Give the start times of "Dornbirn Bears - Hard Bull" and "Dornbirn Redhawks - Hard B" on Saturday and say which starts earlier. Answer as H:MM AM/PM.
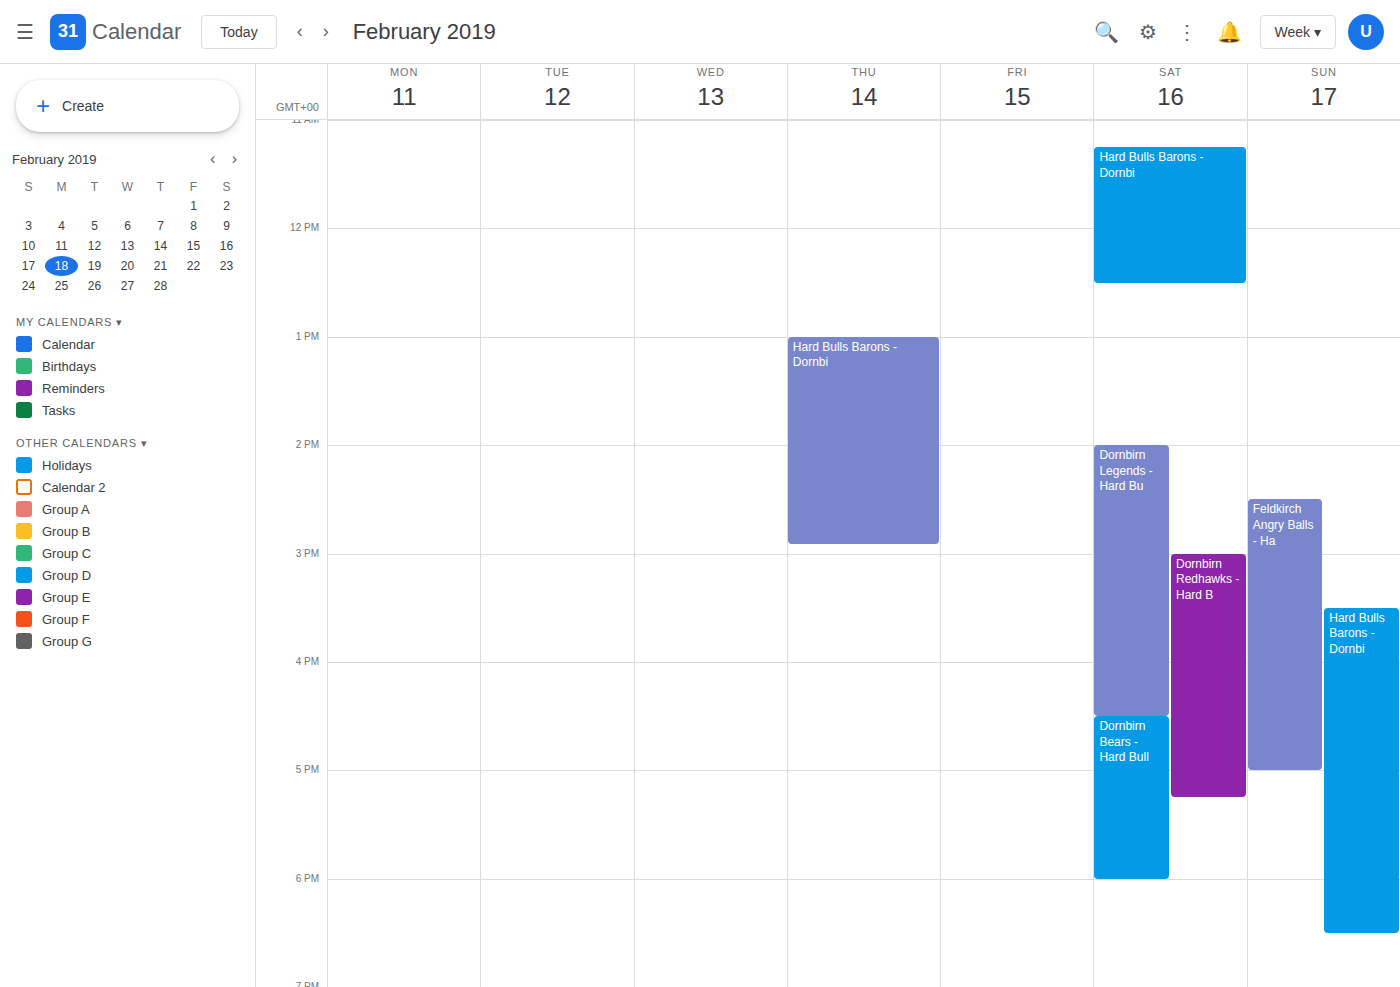
"Dornbirn Redhawks - Hard B" 3:00 PM; "Dornbirn Bears - Hard Bull" 4:30 PM.